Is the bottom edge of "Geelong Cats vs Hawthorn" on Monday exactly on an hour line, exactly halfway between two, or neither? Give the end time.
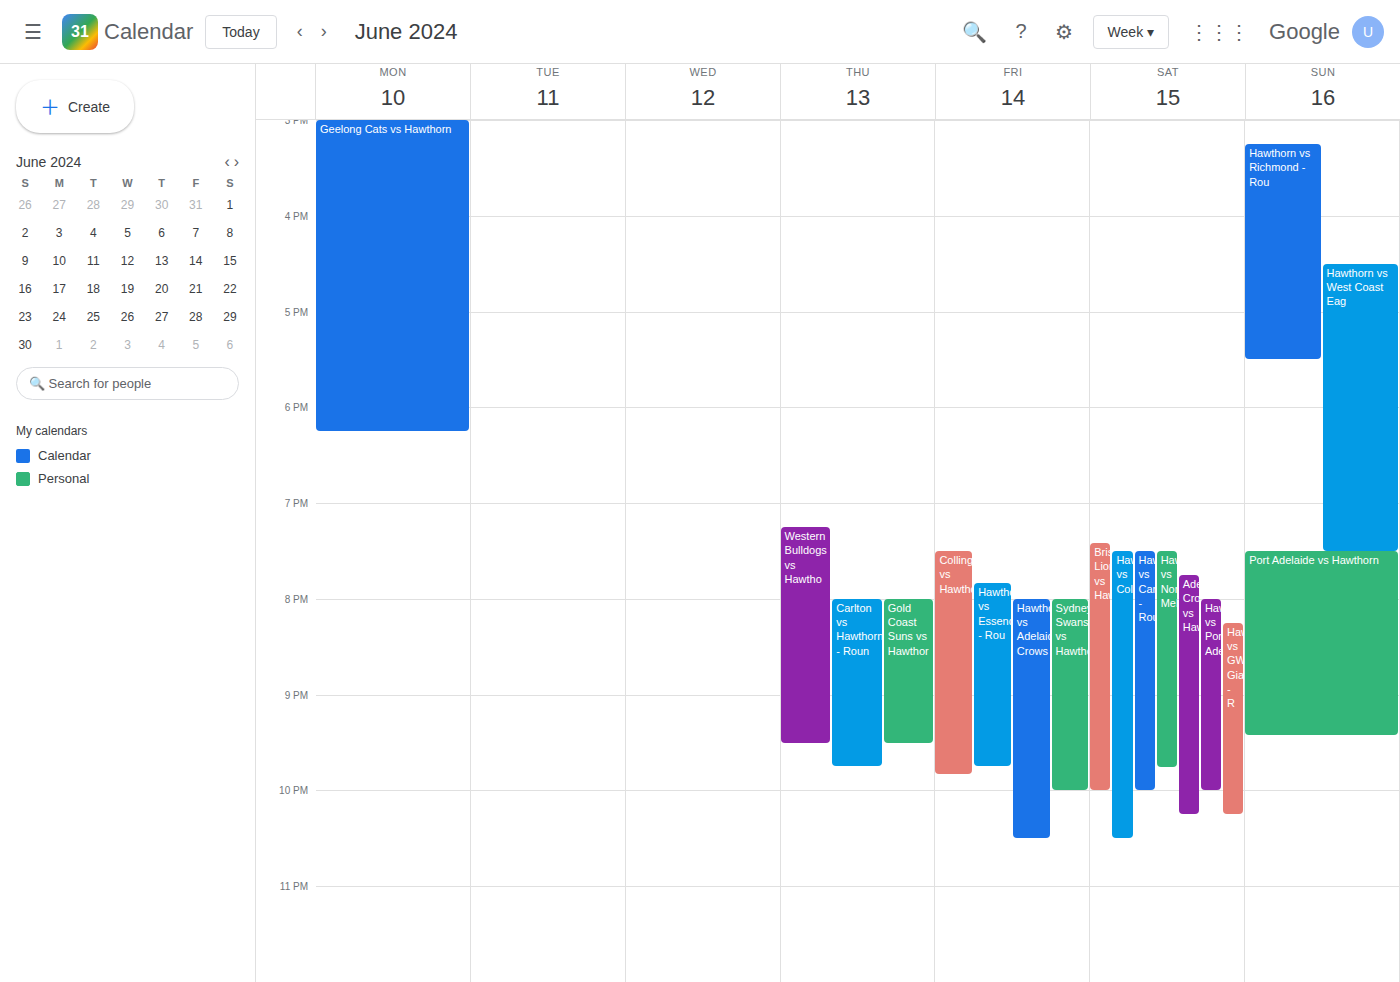
6:15 PM -- neither: a quarter of the way from the 6 PM line to the 7 PM line.